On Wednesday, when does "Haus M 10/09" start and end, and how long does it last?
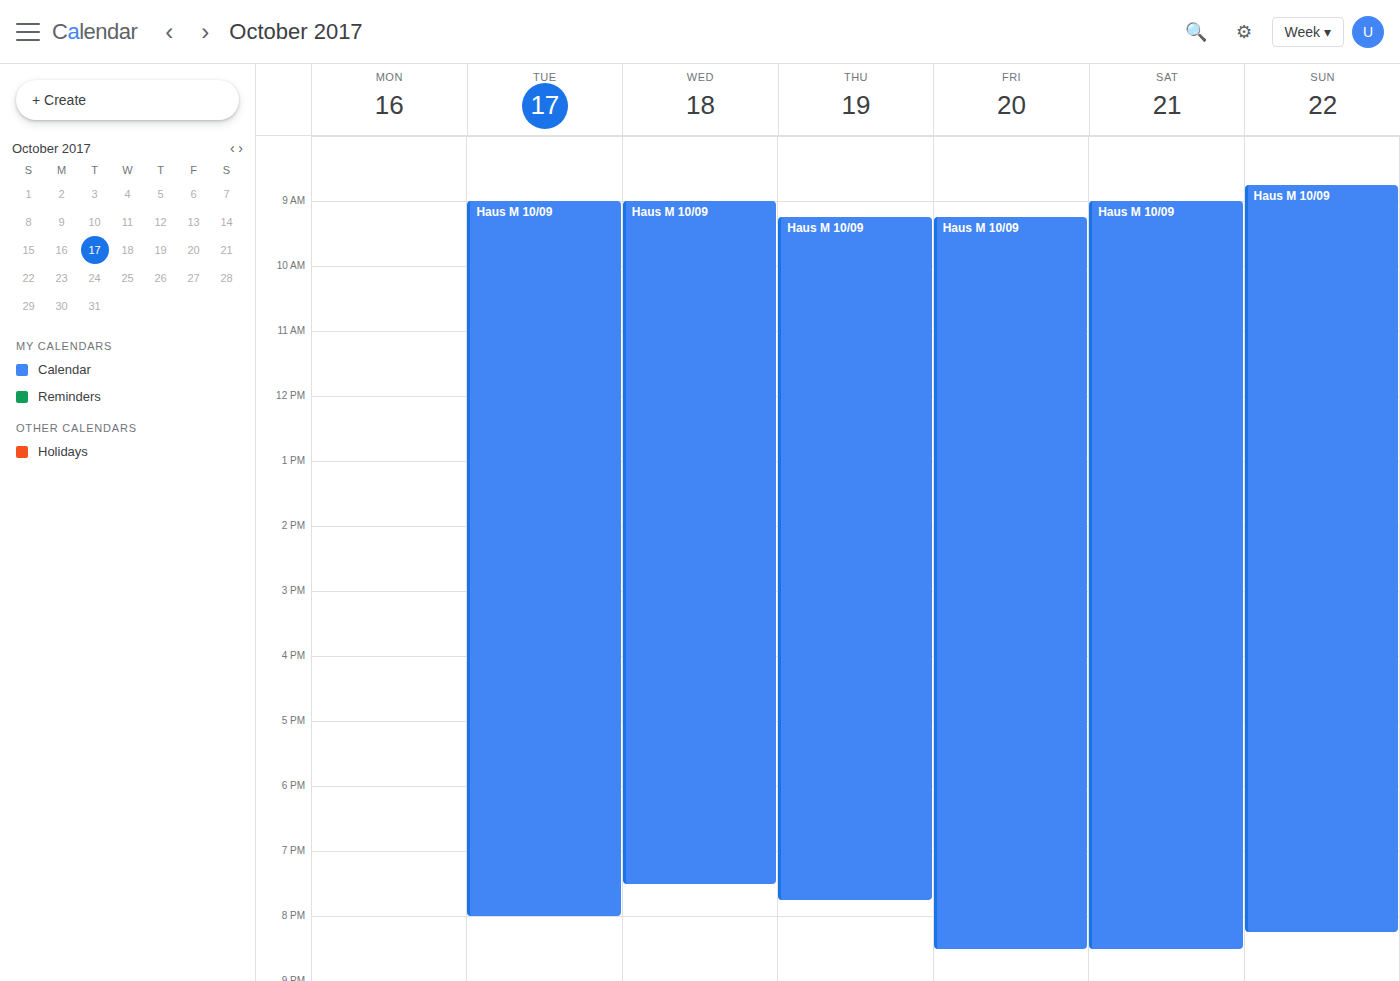
9:00 AM to 7:30 PM, 10 hours 30 minutes